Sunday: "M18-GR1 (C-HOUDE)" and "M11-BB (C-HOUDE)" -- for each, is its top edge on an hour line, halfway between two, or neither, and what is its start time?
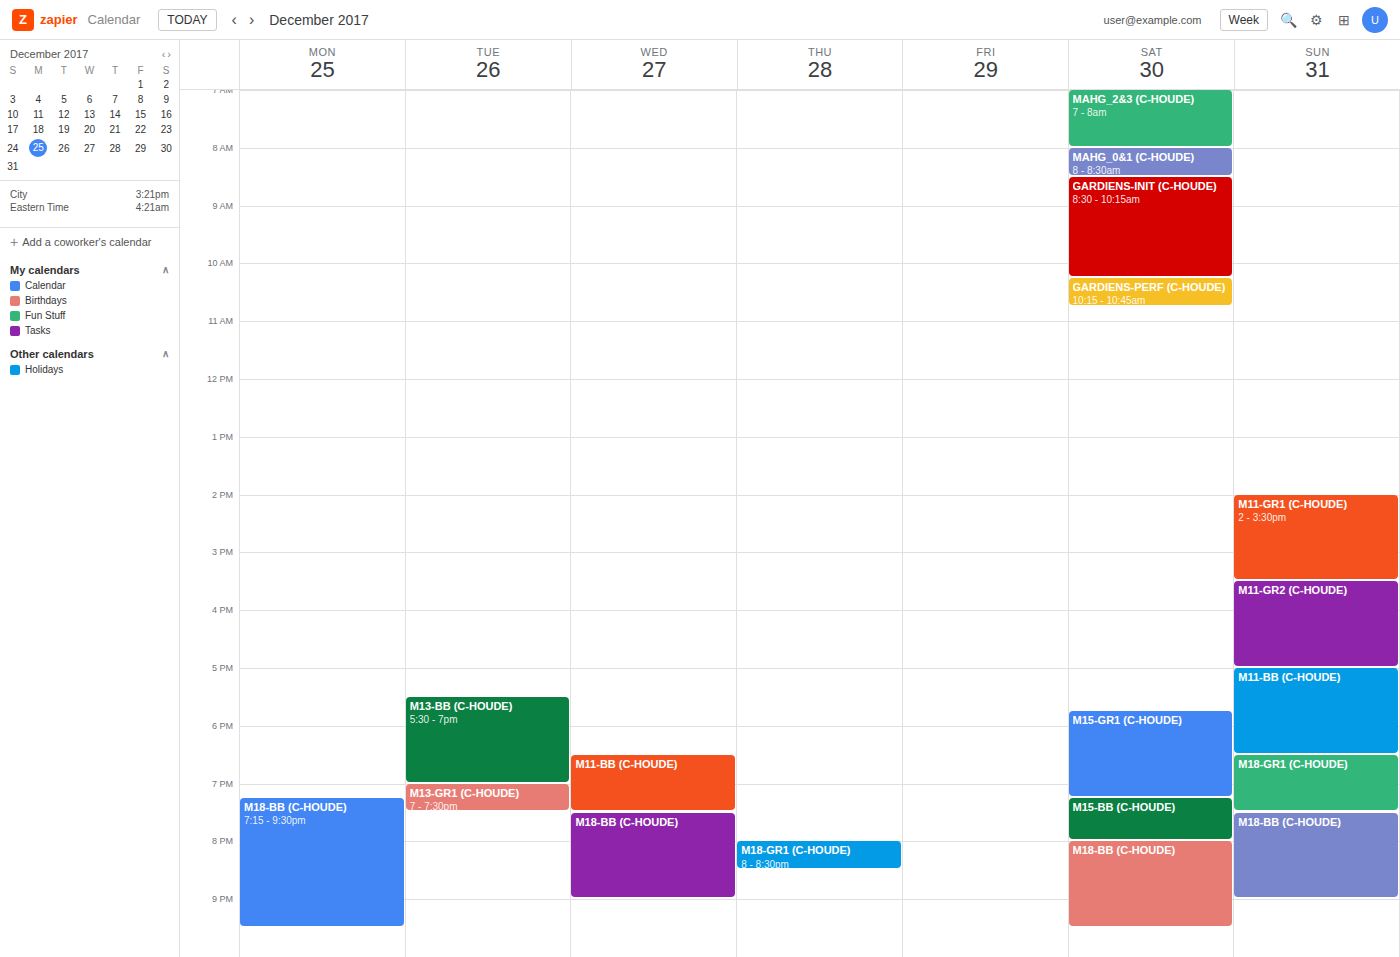
"M18-GR1 (C-HOUDE)": 6:30 PM, halfway between the 6 PM and 7 PM lines. "M11-BB (C-HOUDE)": 5:00 PM, exactly on the 5 PM line.